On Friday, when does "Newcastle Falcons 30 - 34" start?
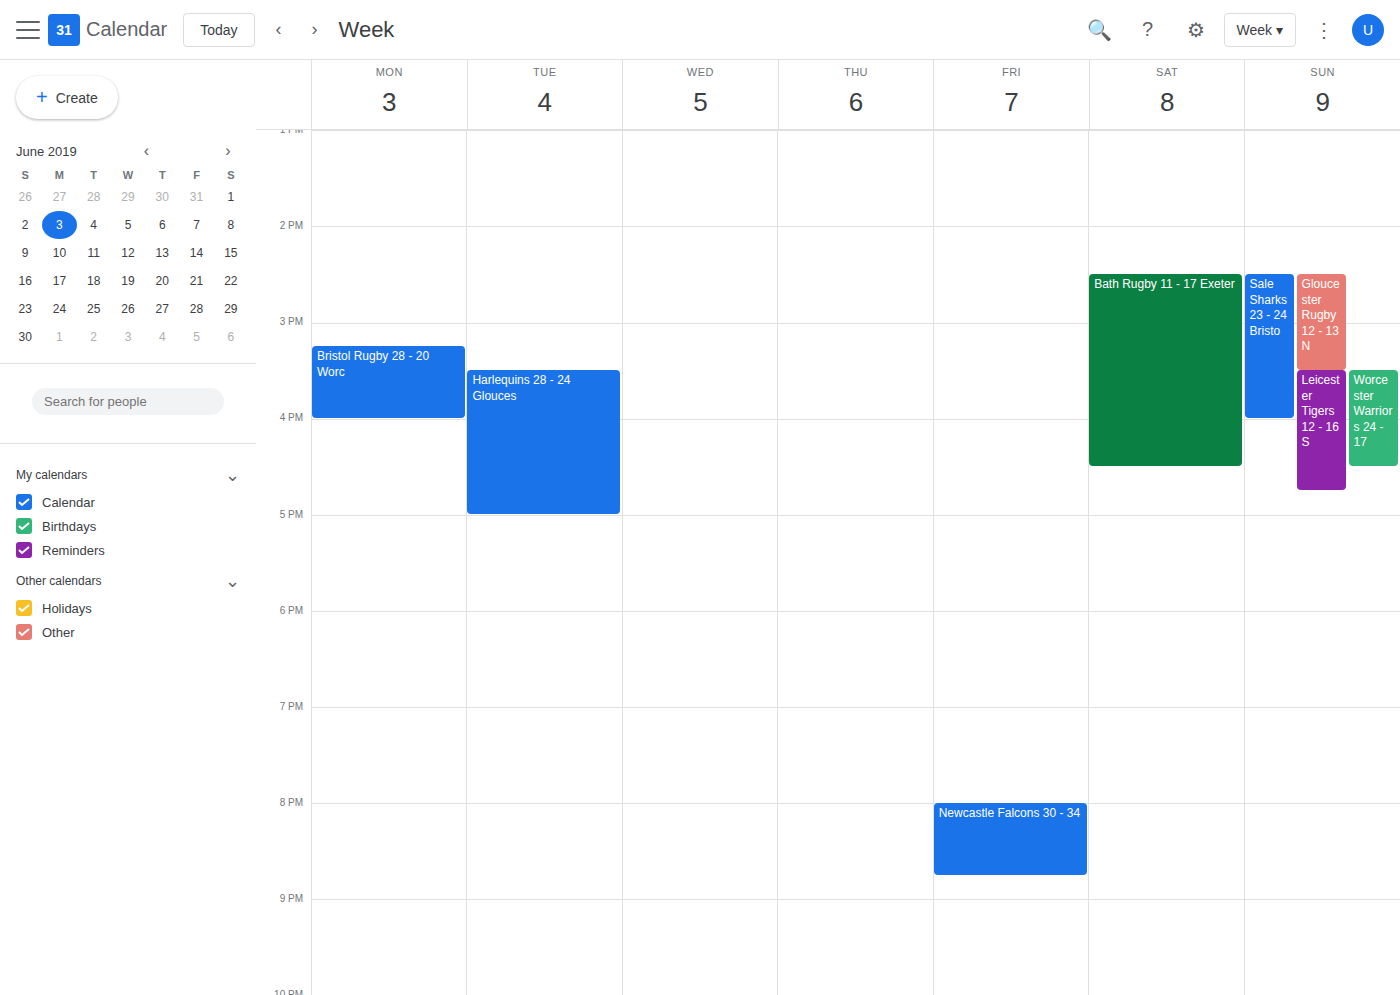
8:00 PM